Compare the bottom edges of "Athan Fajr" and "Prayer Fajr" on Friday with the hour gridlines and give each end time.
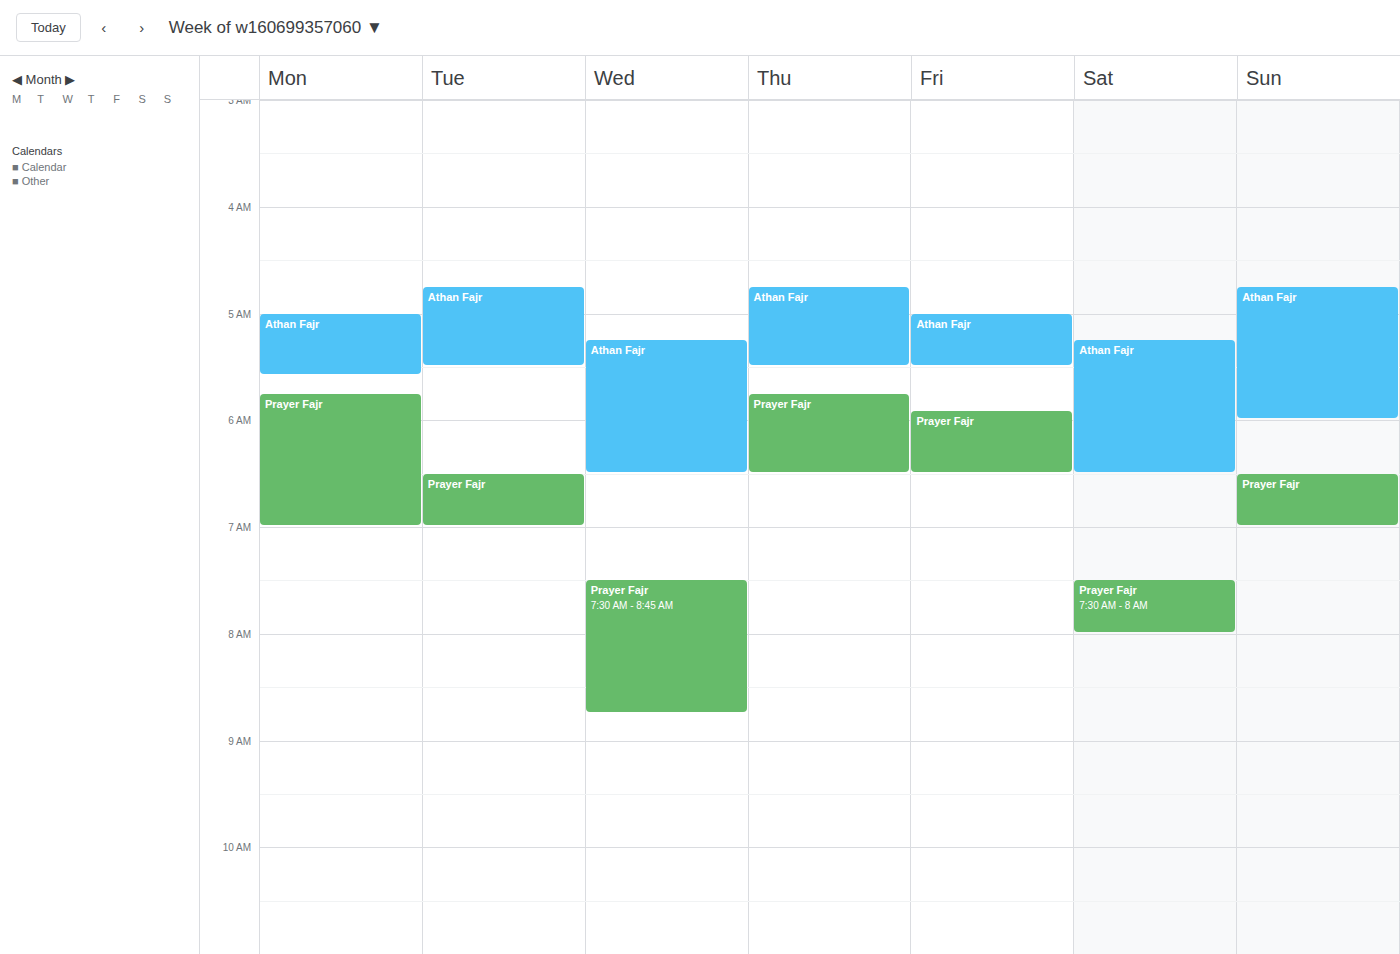
"Athan Fajr": 5:30 AM, halfway between the 5 AM and 6 AM lines. "Prayer Fajr": 6:30 AM, halfway between the 6 AM and 7 AM lines.